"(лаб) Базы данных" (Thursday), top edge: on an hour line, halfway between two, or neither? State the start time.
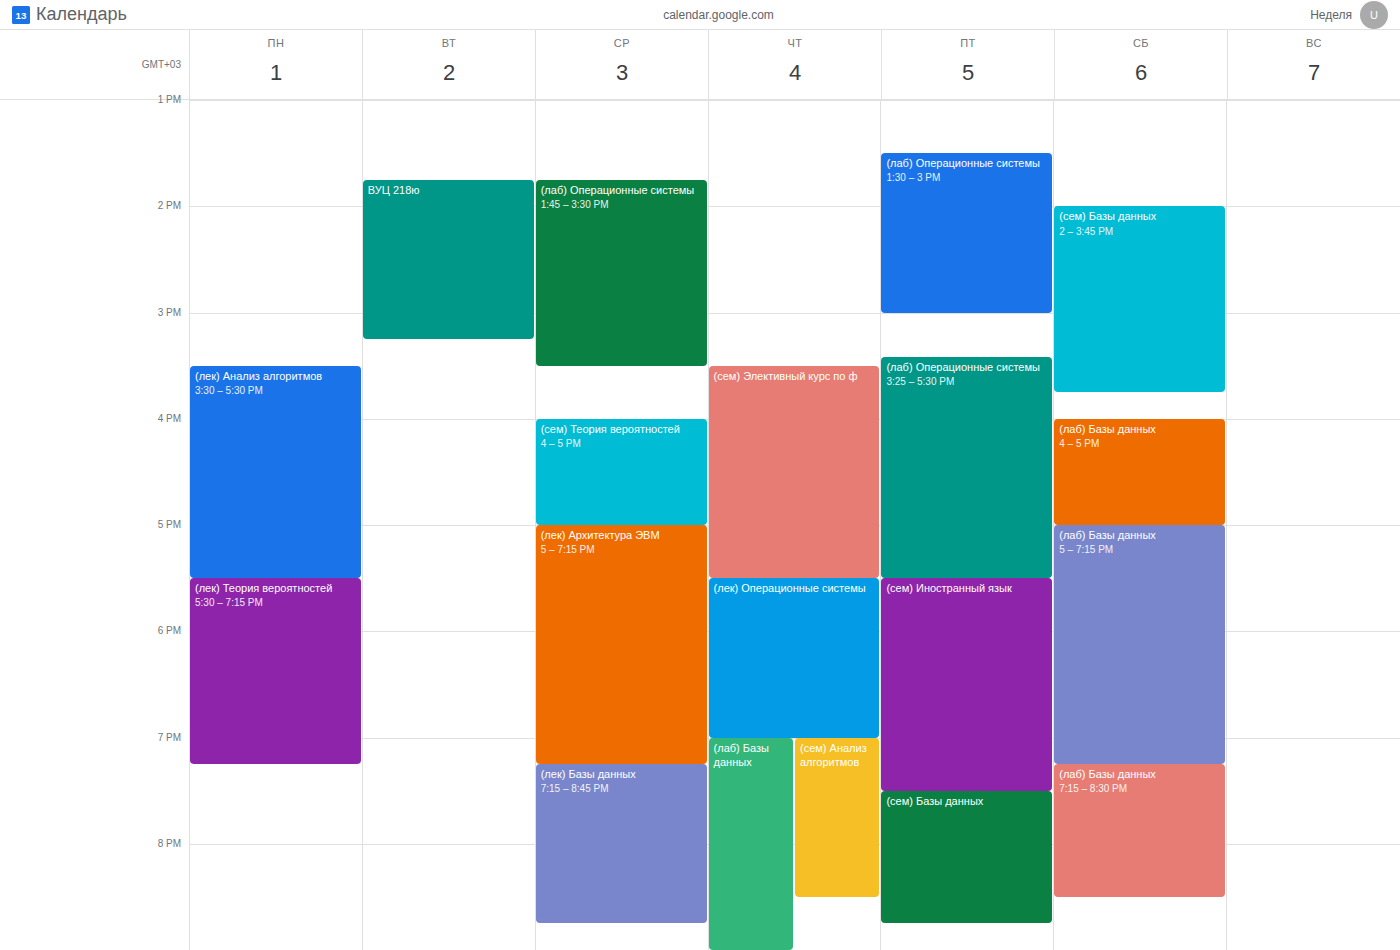
7:00 PM -- exactly on the 7 PM line.